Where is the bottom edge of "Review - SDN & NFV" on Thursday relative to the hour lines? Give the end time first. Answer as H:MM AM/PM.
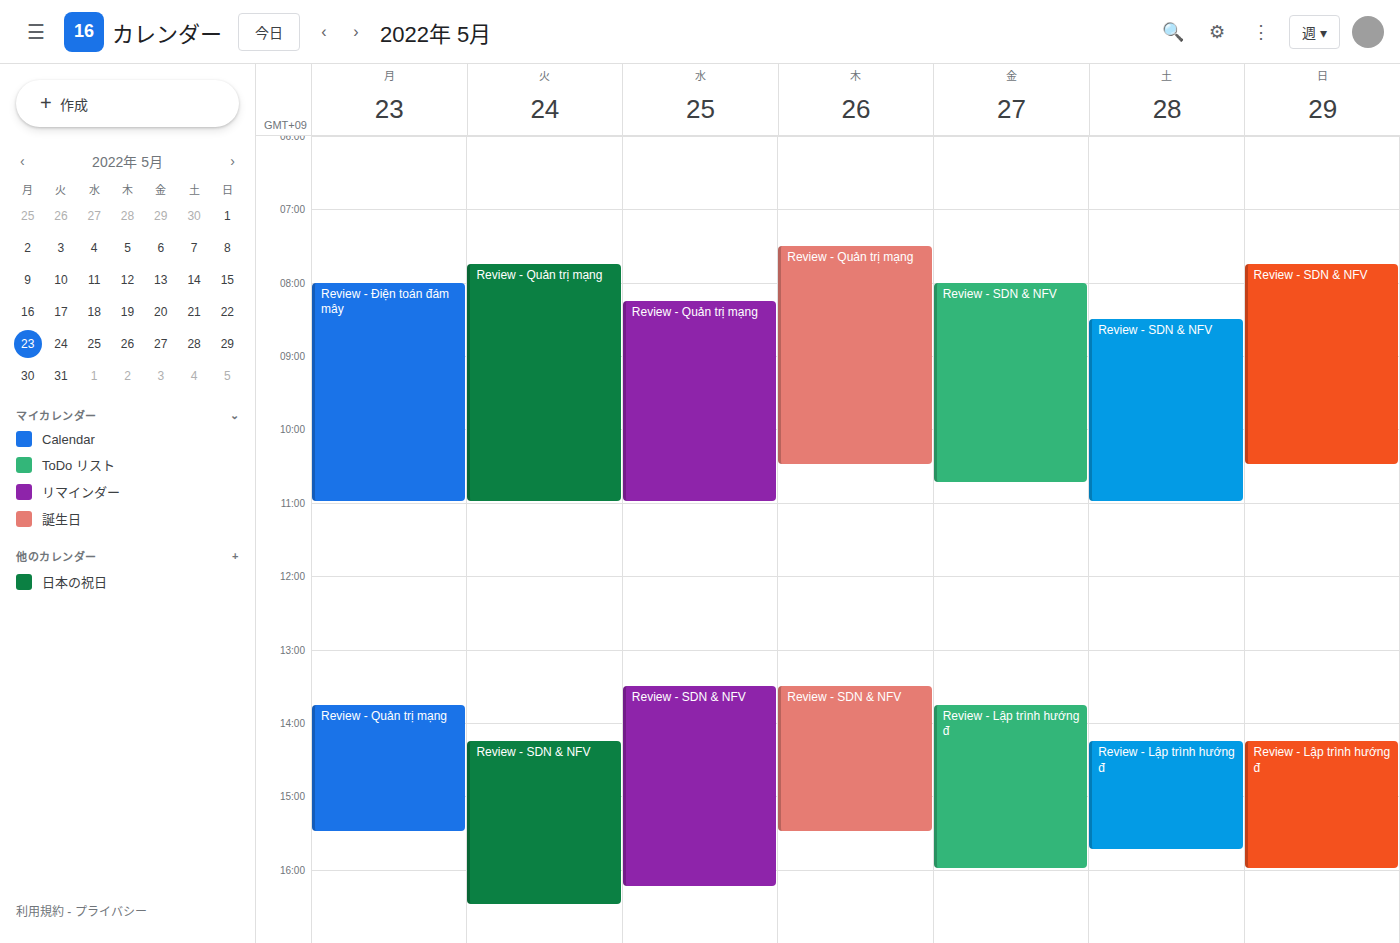
3:30 PM -- halfway between the 3 PM and 4 PM lines.